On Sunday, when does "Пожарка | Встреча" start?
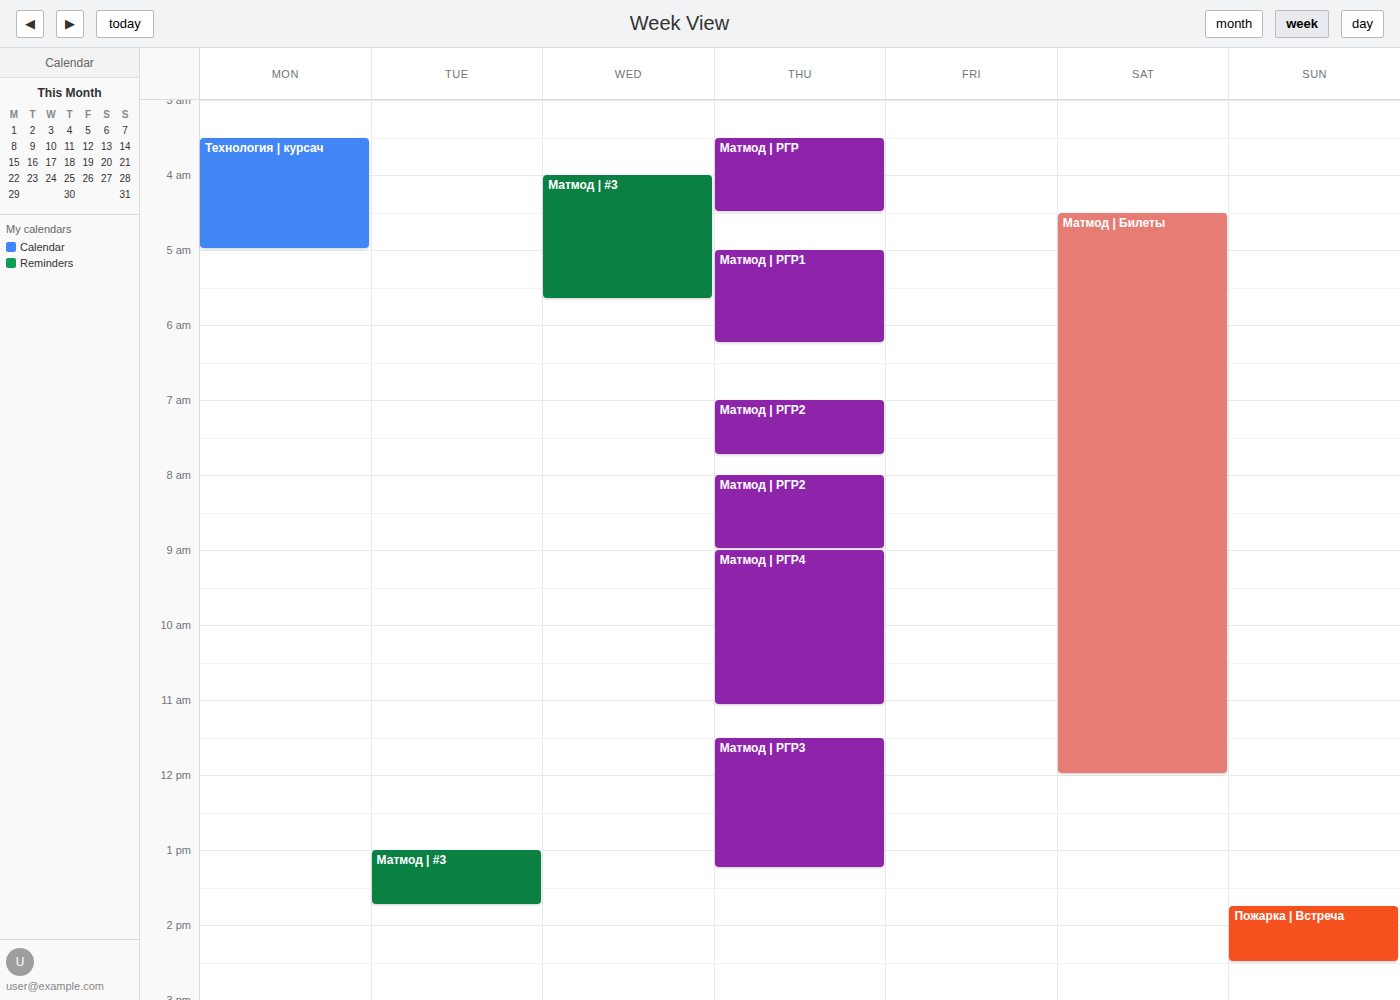
1:45 PM